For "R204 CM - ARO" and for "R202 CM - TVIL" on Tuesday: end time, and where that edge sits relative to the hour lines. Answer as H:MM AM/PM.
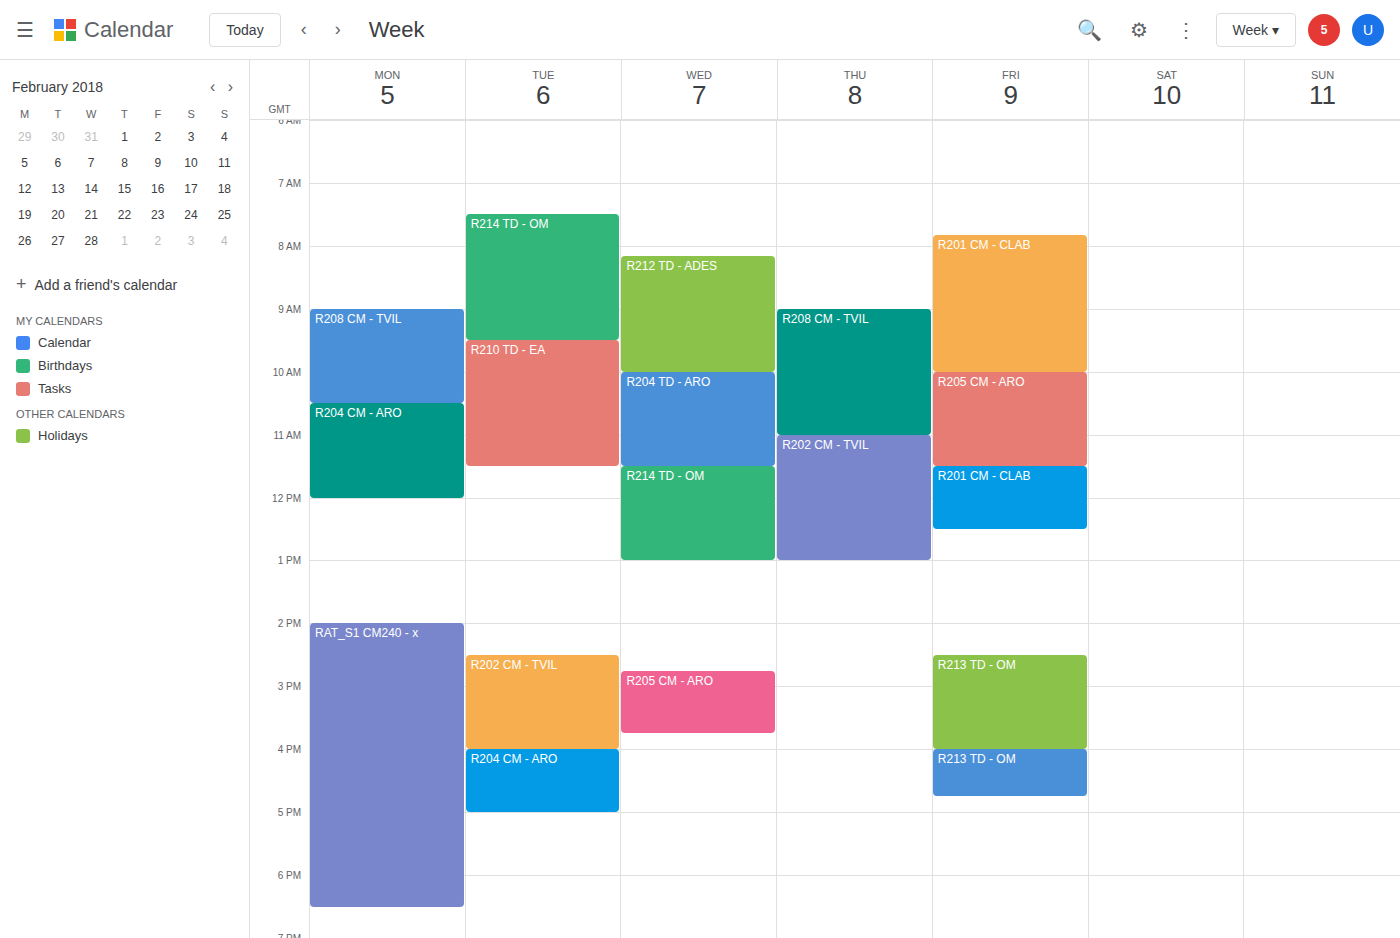
"R204 CM - ARO": 5:00 PM, exactly on the 5 PM line. "R202 CM - TVIL": 4:00 PM, exactly on the 4 PM line.